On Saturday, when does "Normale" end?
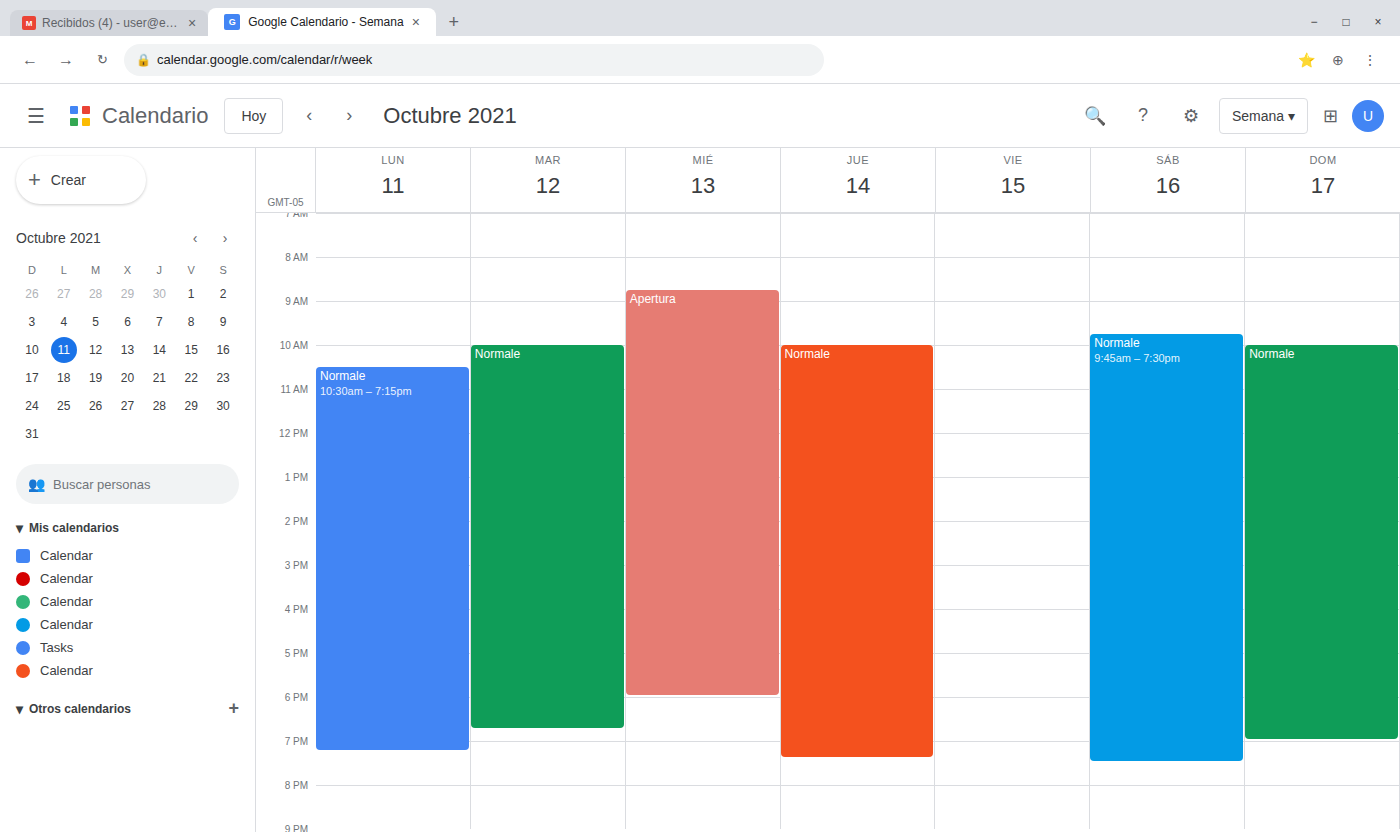
7:30 PM